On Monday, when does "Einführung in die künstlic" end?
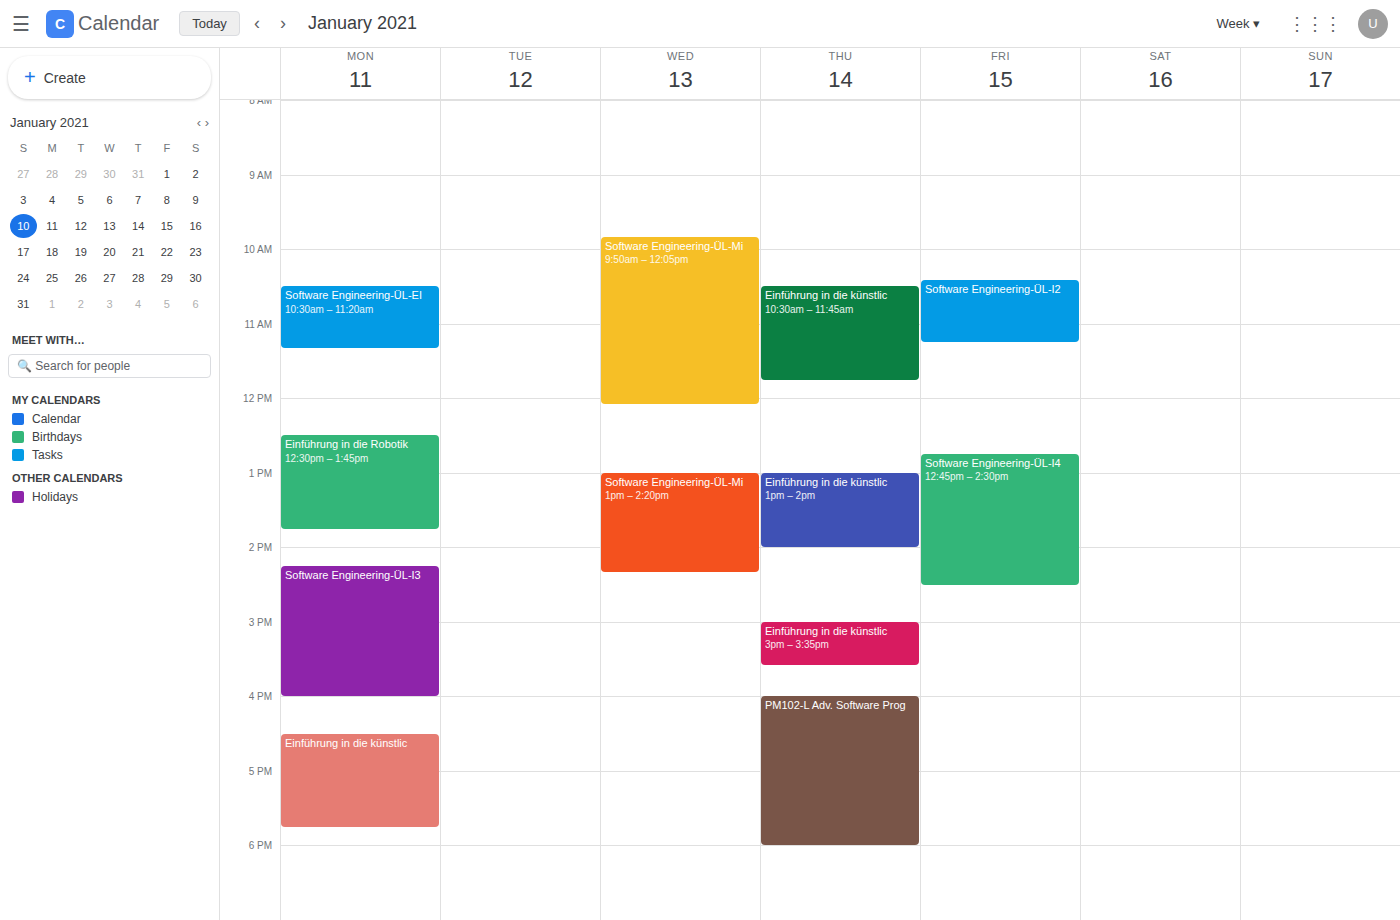
5:45 PM